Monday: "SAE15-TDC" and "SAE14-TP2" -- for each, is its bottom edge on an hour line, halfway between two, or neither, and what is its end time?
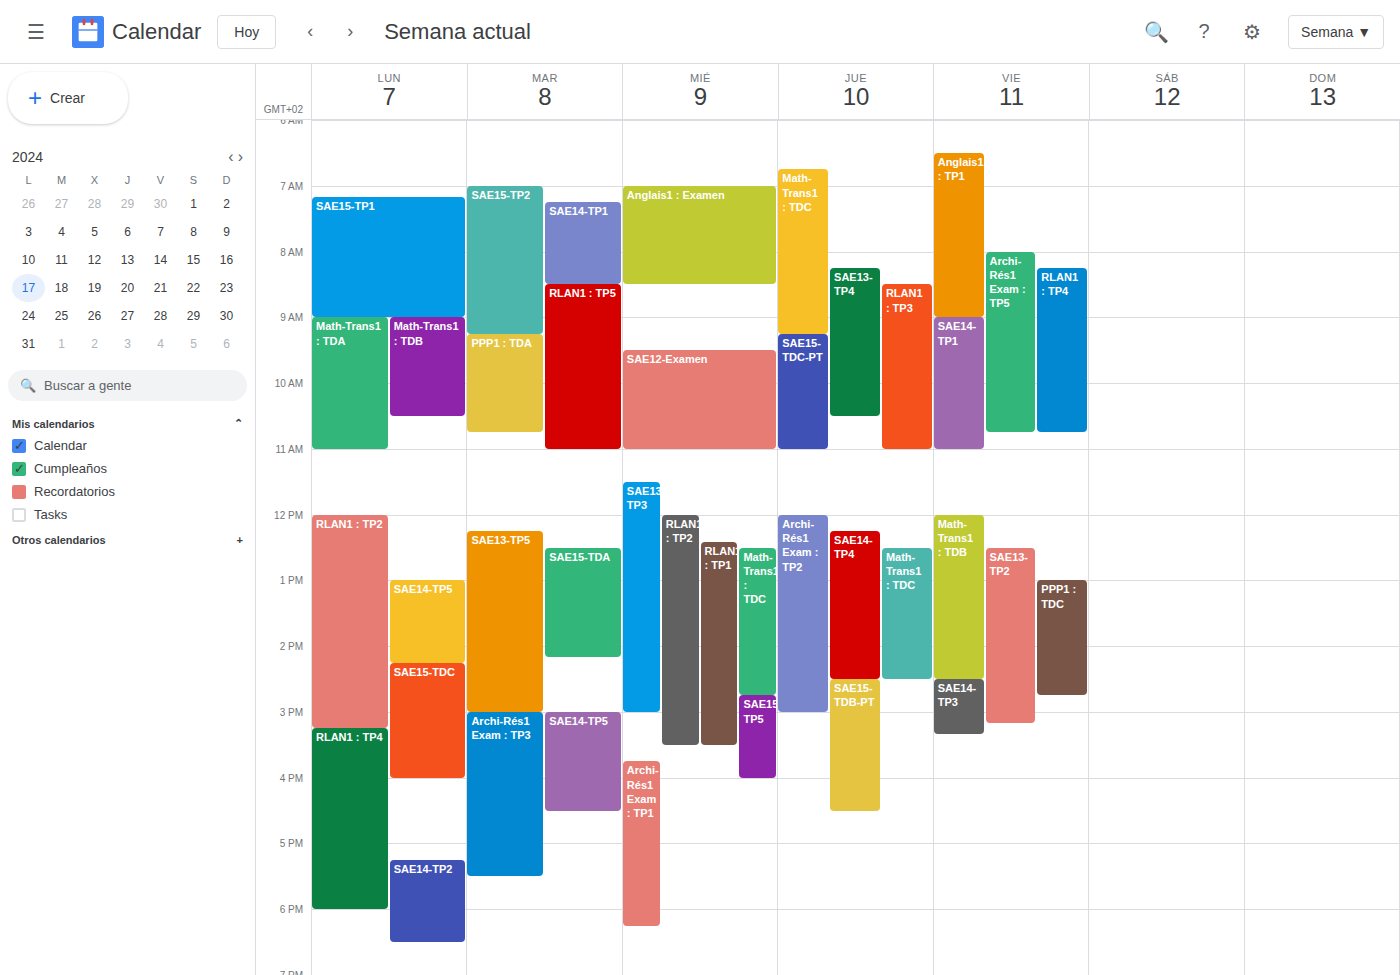
"SAE15-TDC": 4:00 PM, exactly on the 4 PM line. "SAE14-TP2": 6:30 PM, halfway between the 6 PM and 7 PM lines.